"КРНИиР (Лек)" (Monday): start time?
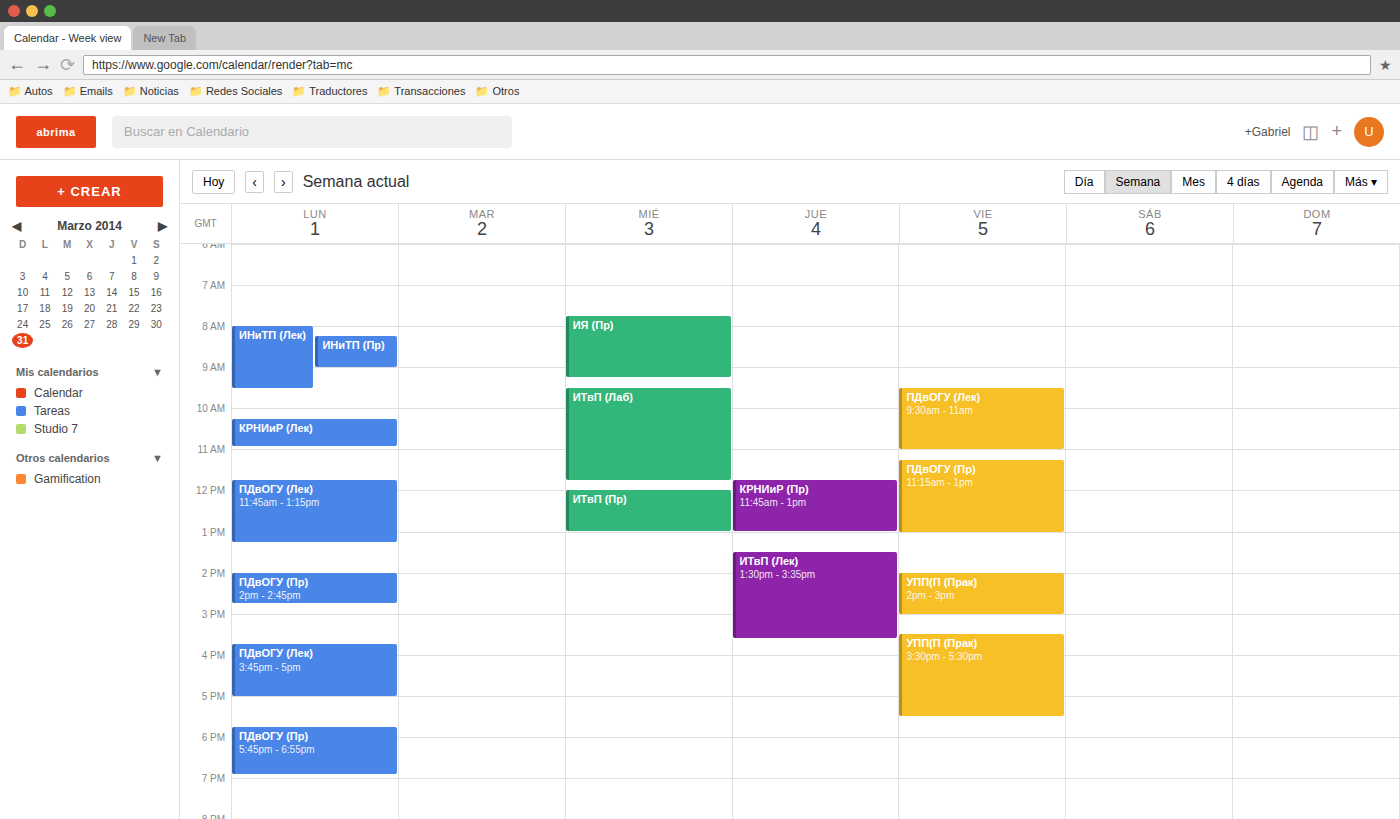
10:15 AM